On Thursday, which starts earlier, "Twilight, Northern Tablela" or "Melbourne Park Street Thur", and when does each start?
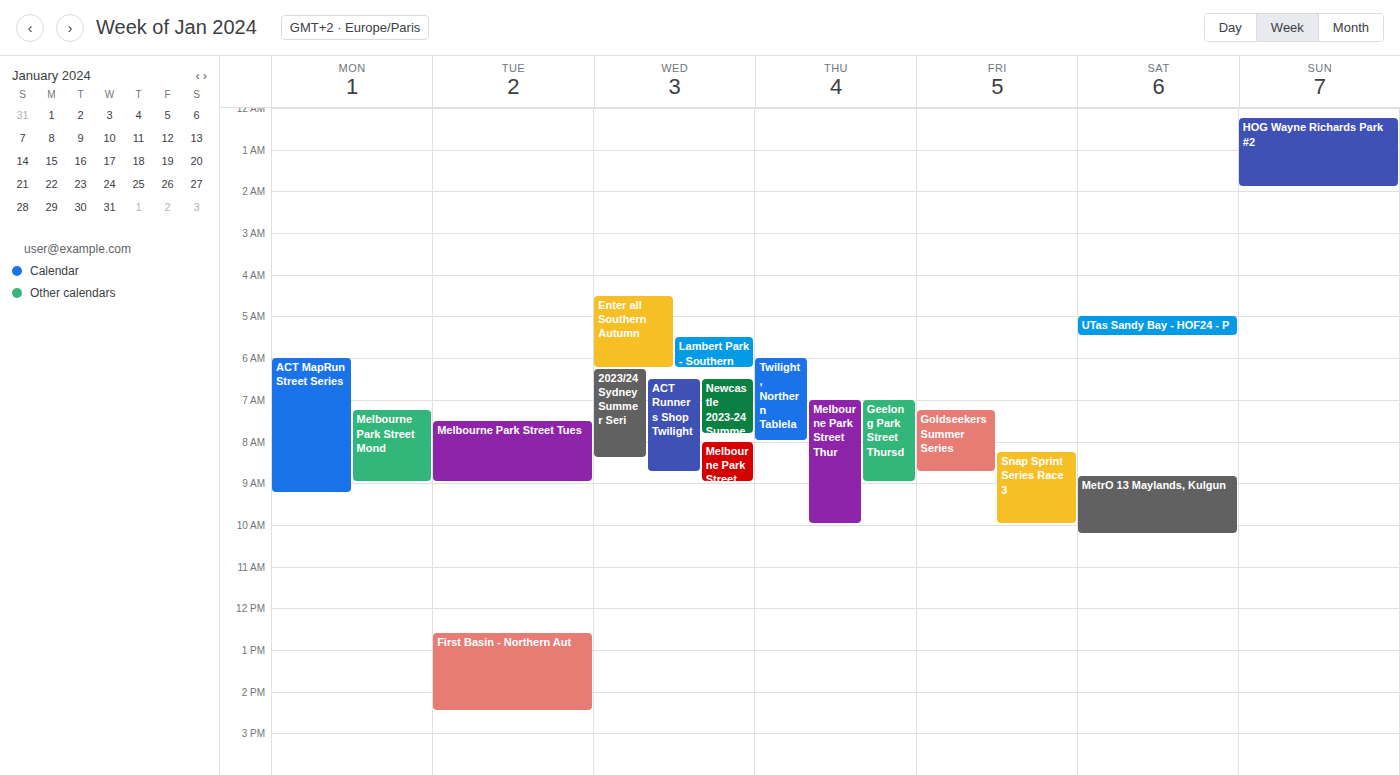
"Twilight, Northern Tablela" 06:00; "Melbourne Park Street Thur" 07:00.